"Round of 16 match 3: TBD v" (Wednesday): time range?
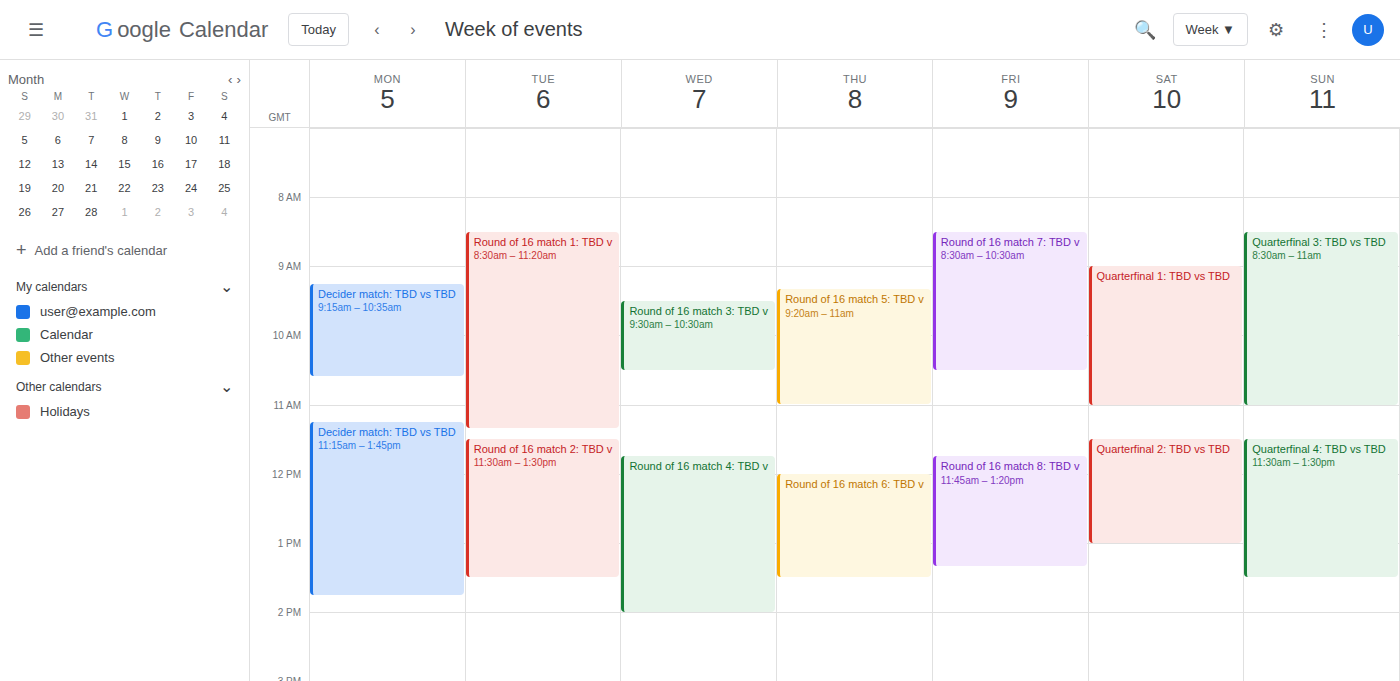
9:30 AM to 10:30 AM